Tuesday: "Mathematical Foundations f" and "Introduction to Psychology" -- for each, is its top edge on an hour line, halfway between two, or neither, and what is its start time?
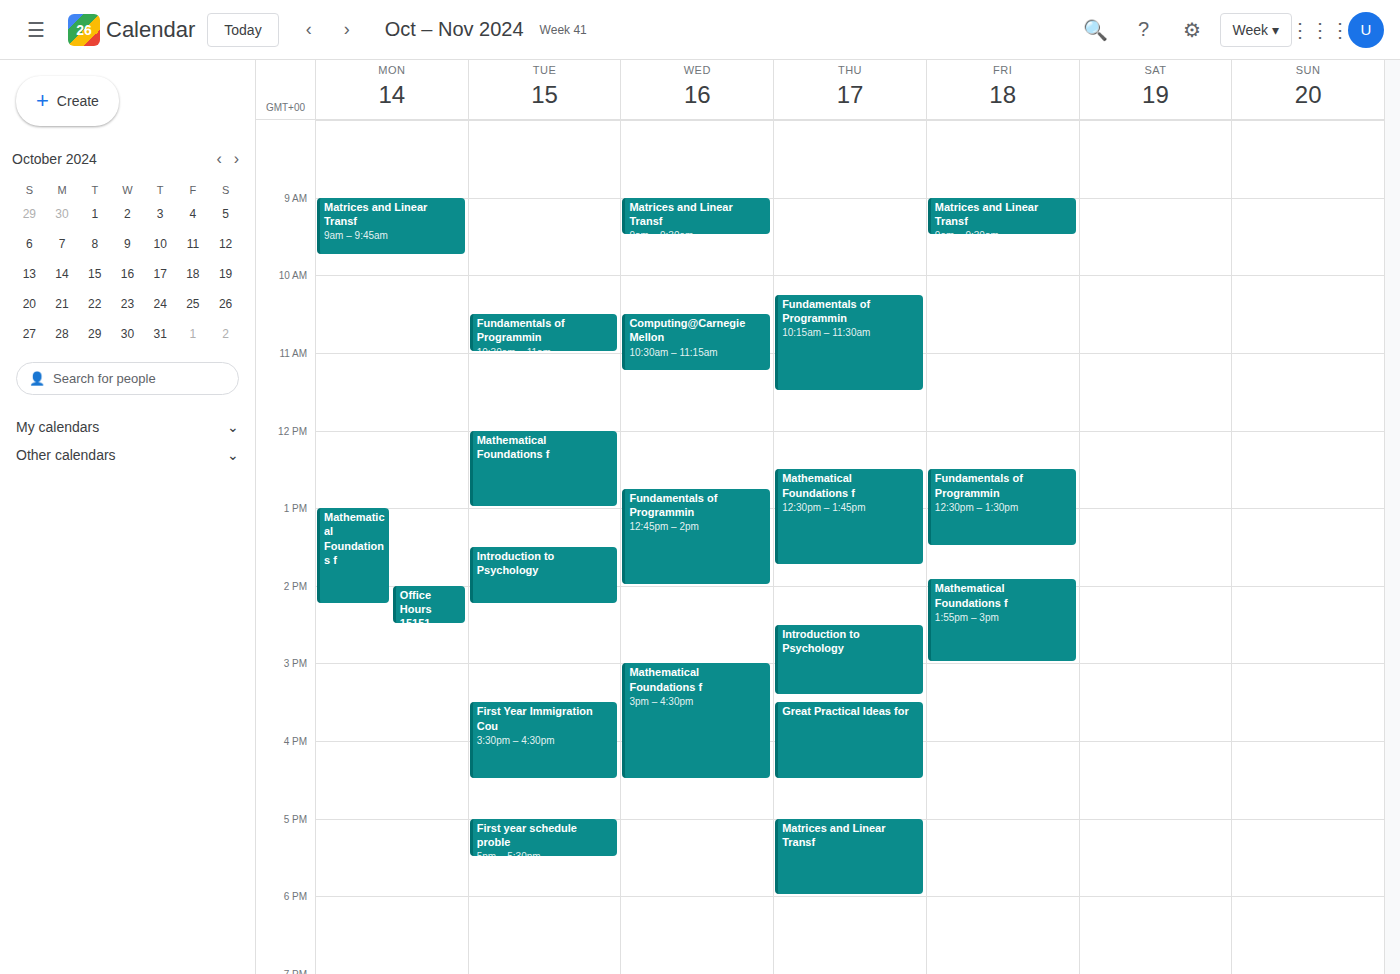
"Mathematical Foundations f": 12:00 PM, exactly on the 12 PM line. "Introduction to Psychology": 1:30 PM, halfway between the 1 PM and 2 PM lines.